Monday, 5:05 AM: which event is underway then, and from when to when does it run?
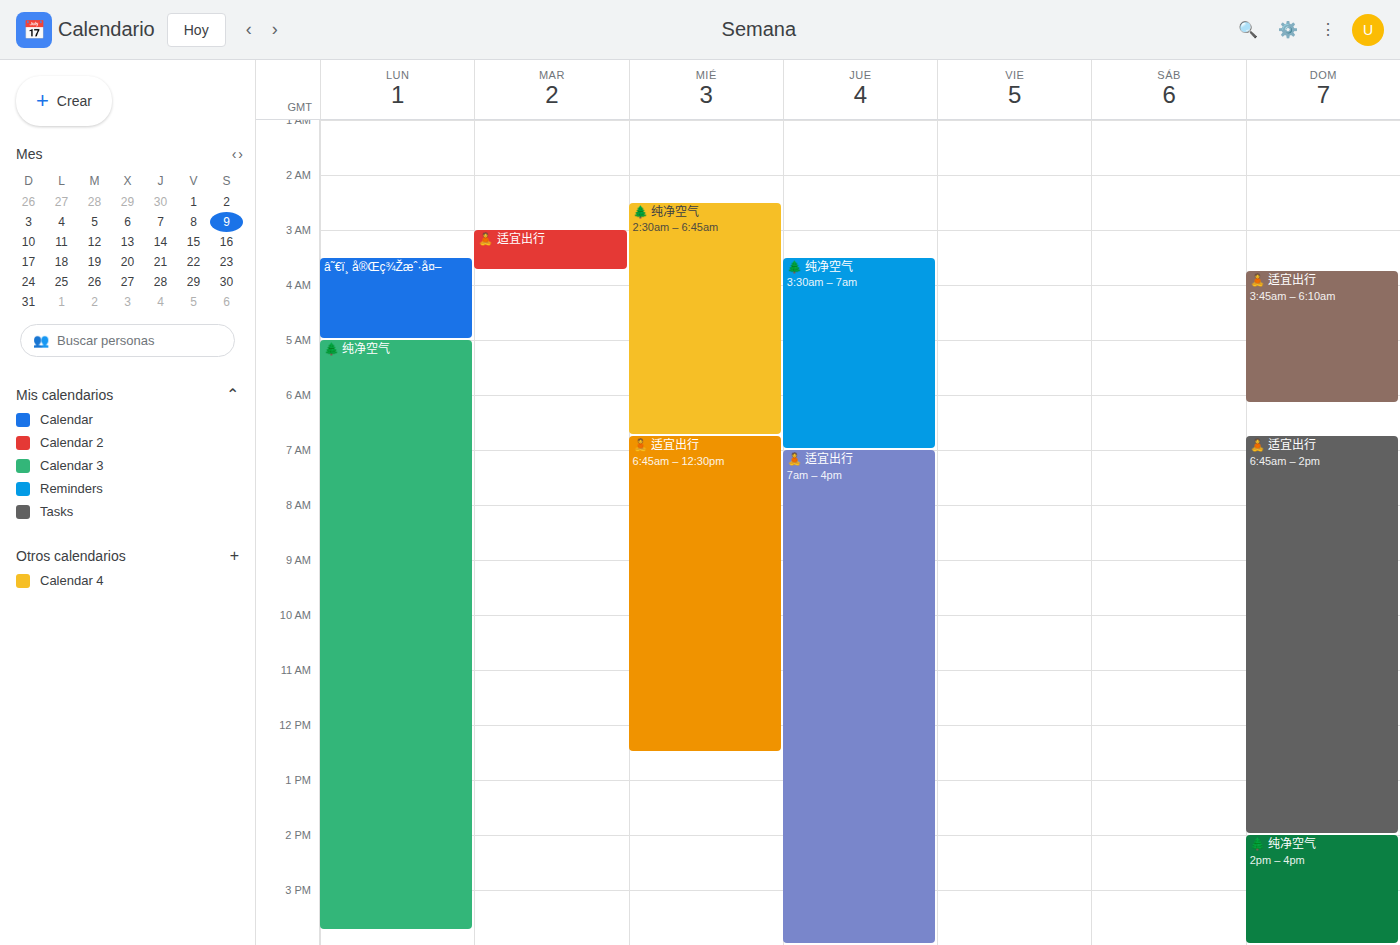
"🌲 纯净空气", 5:00 AM to 3:45 PM